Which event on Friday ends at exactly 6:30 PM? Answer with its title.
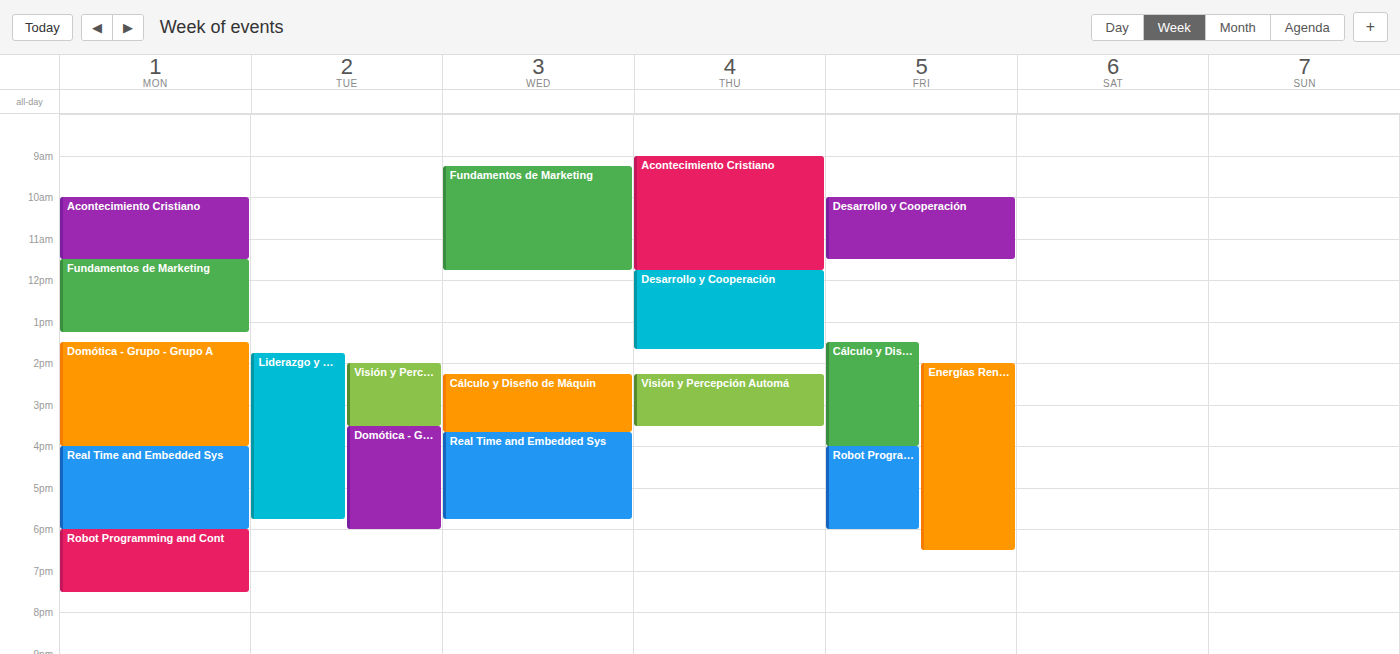
"Energías Renovables - Grup"